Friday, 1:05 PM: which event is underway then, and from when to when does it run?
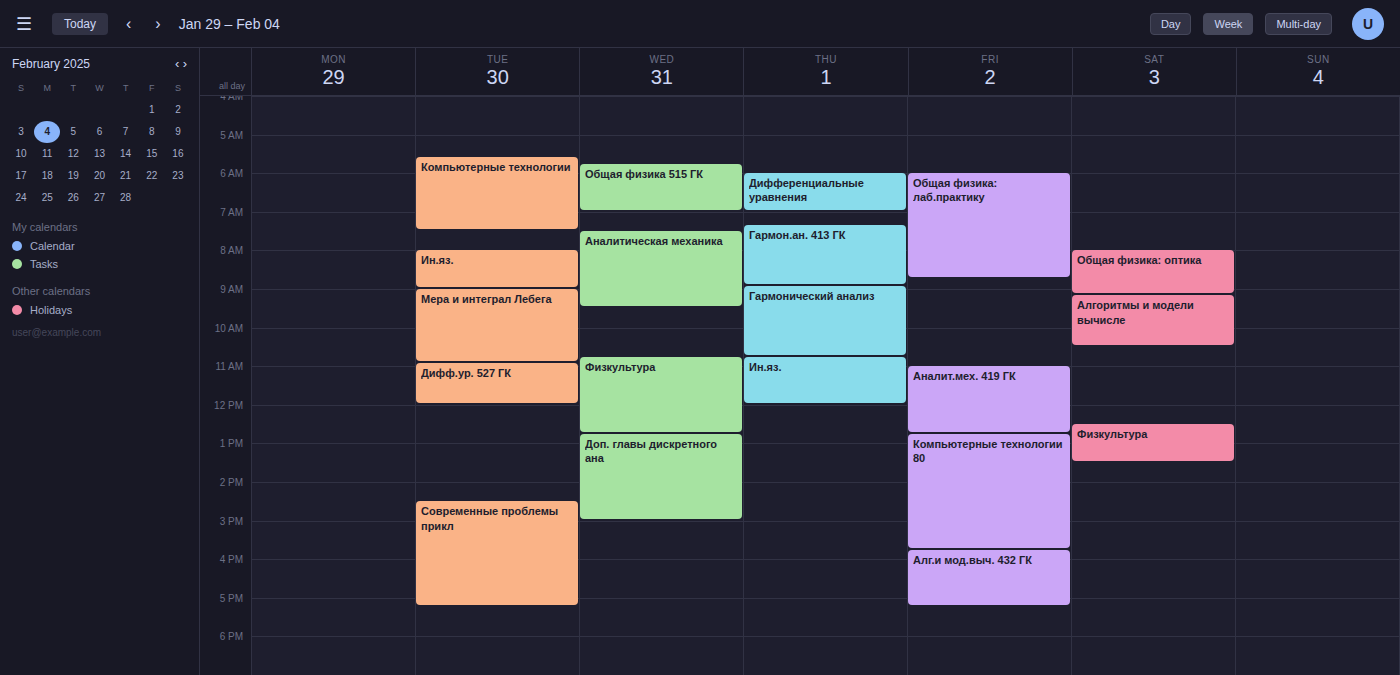
"Компьютерные технологии 80", 12:45 PM to 3:45 PM